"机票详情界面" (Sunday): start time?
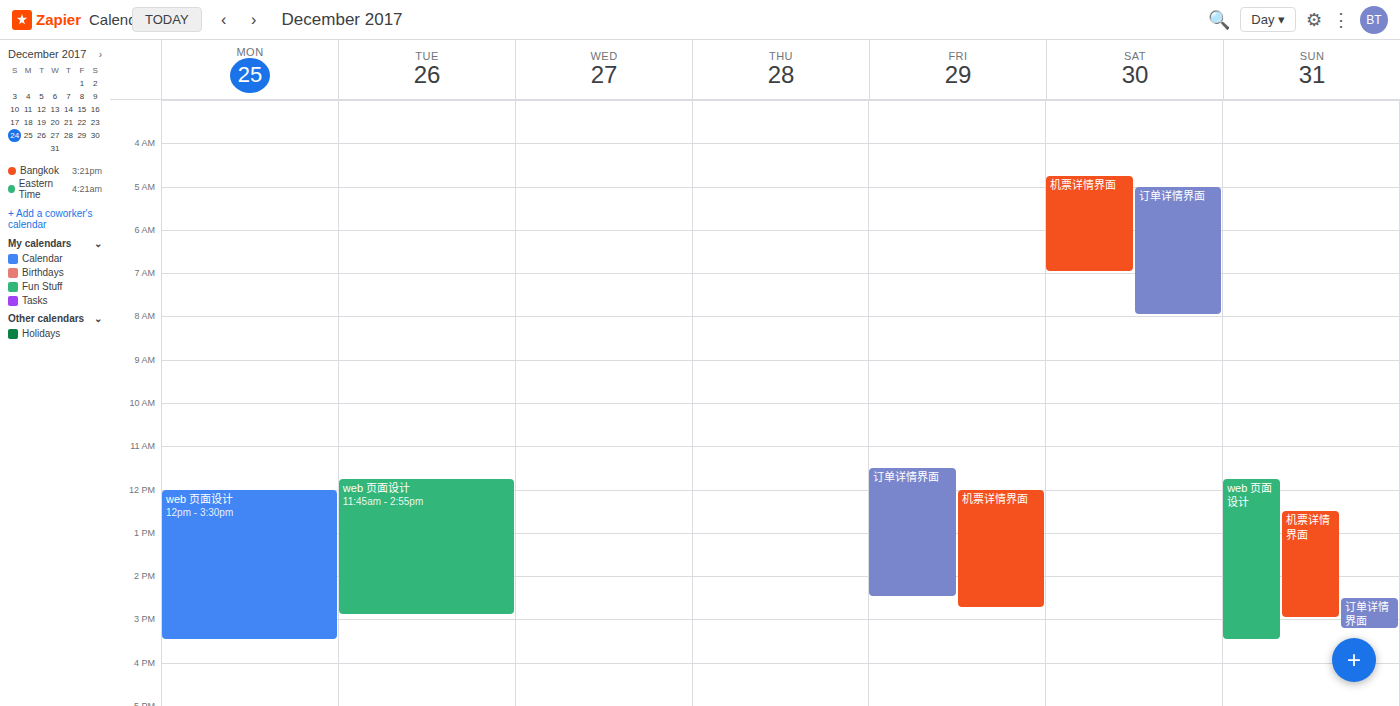
12:30